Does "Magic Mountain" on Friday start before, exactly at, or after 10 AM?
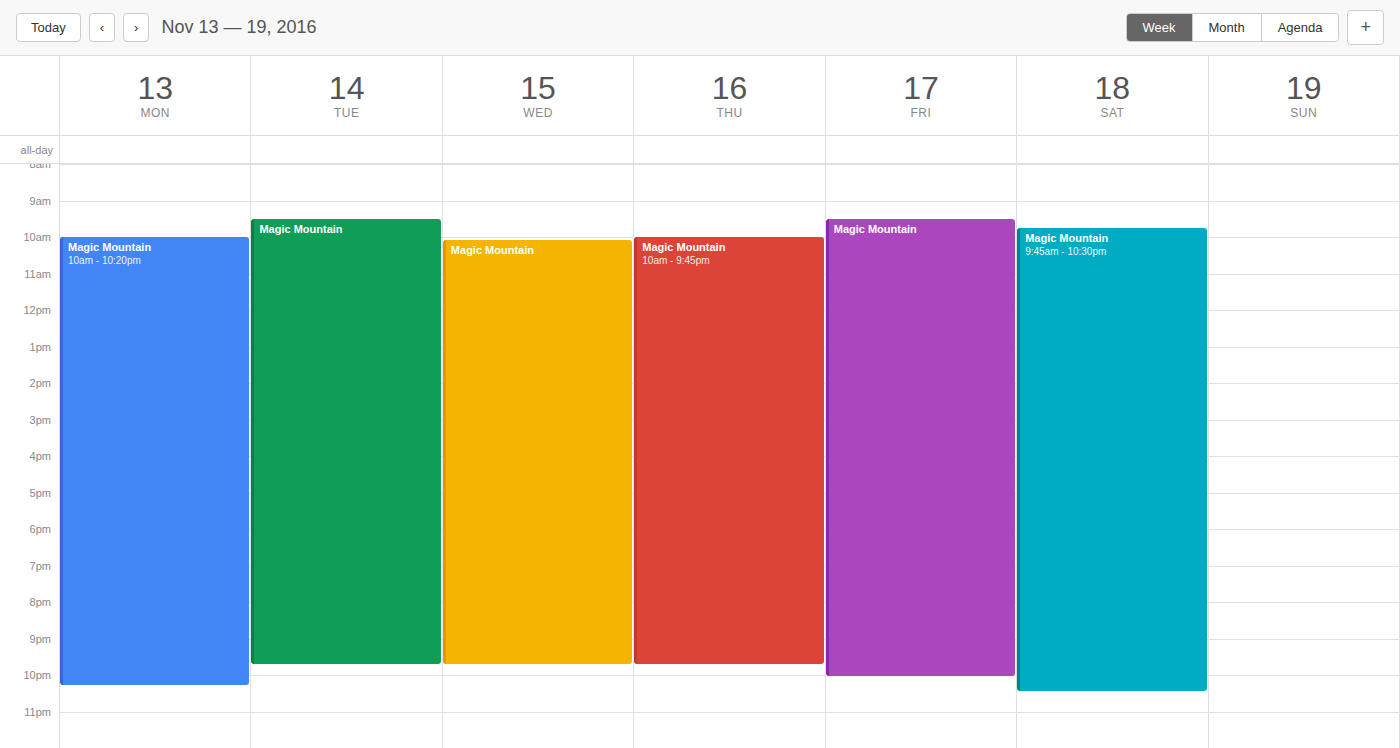
9:30 AM -- before 10 AM, 30 minutes above the 10 AM line.